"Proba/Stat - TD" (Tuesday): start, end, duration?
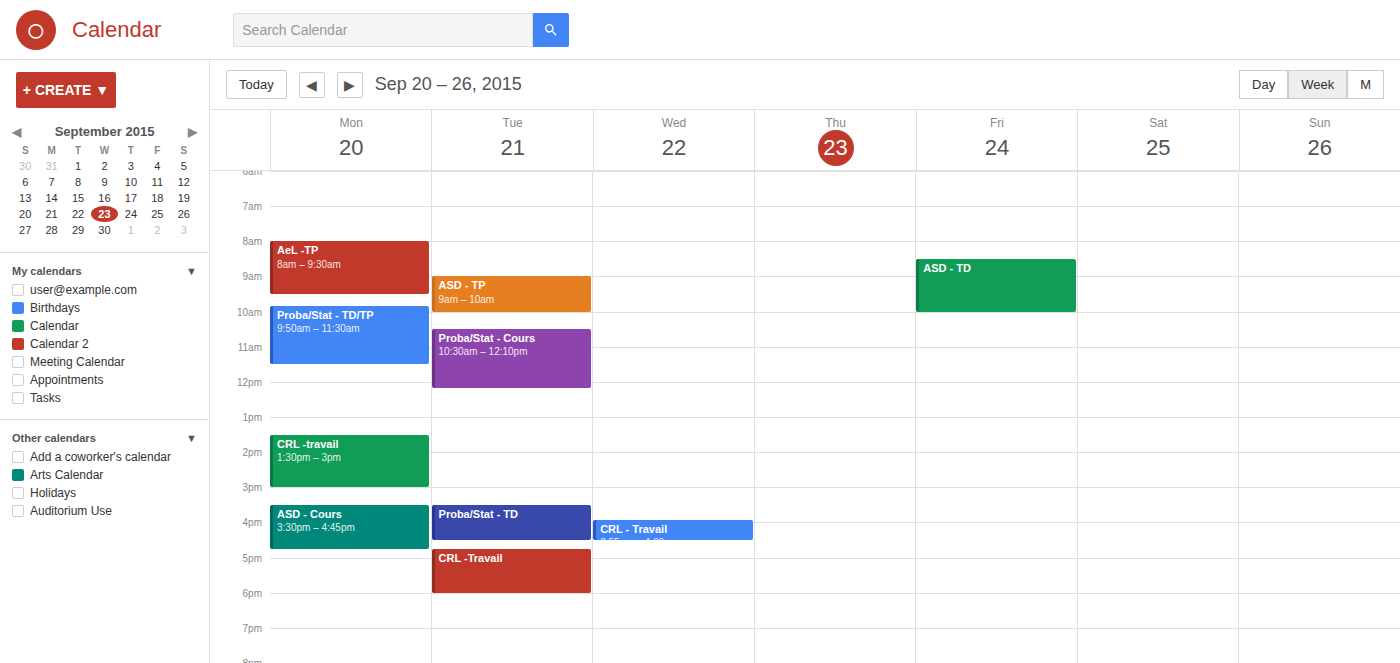
3:30 PM to 4:30 PM, 1 hour